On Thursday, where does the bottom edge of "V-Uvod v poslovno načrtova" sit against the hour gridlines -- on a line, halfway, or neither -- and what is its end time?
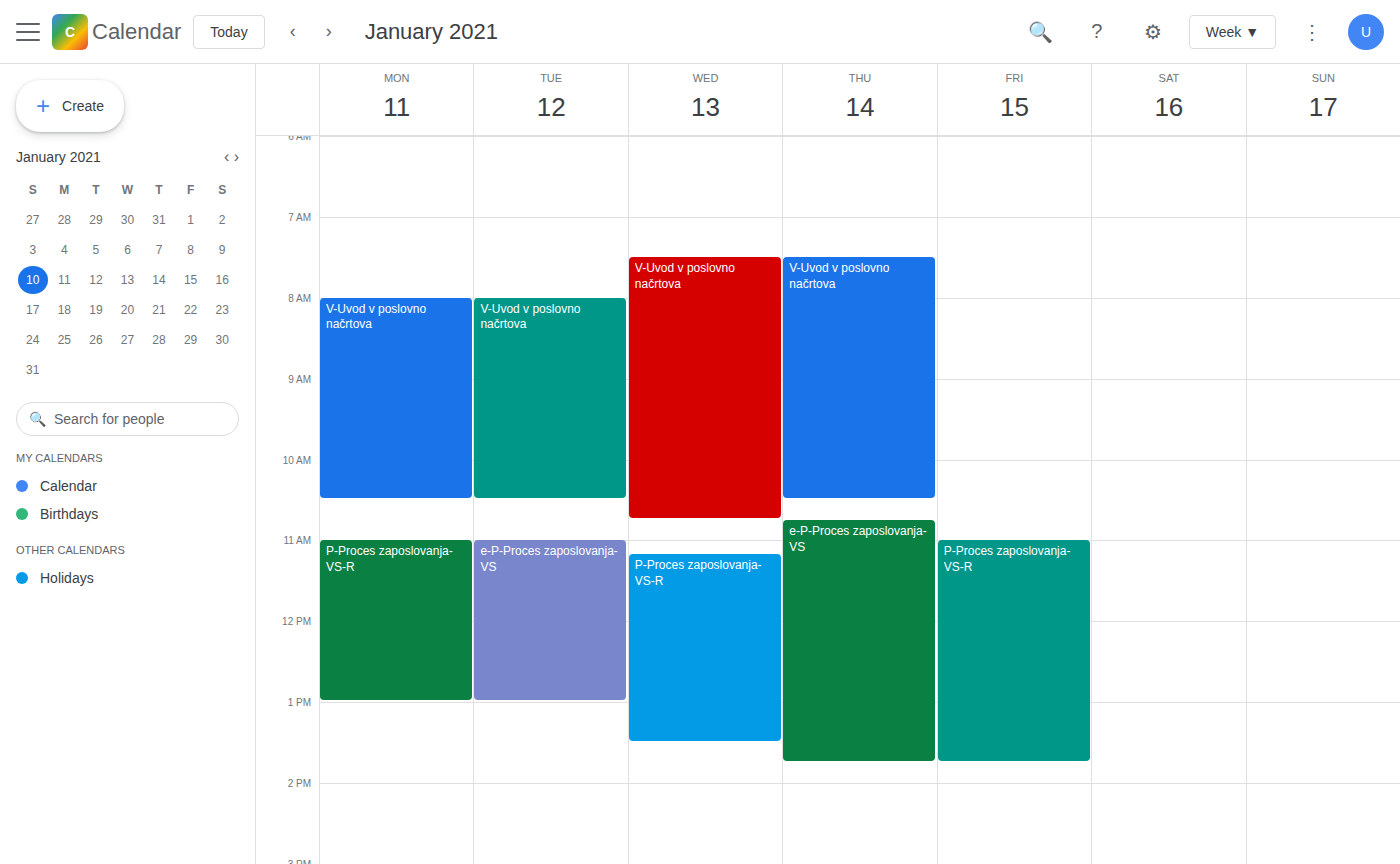
10:30 AM -- halfway between the 10 AM and 11 AM lines.